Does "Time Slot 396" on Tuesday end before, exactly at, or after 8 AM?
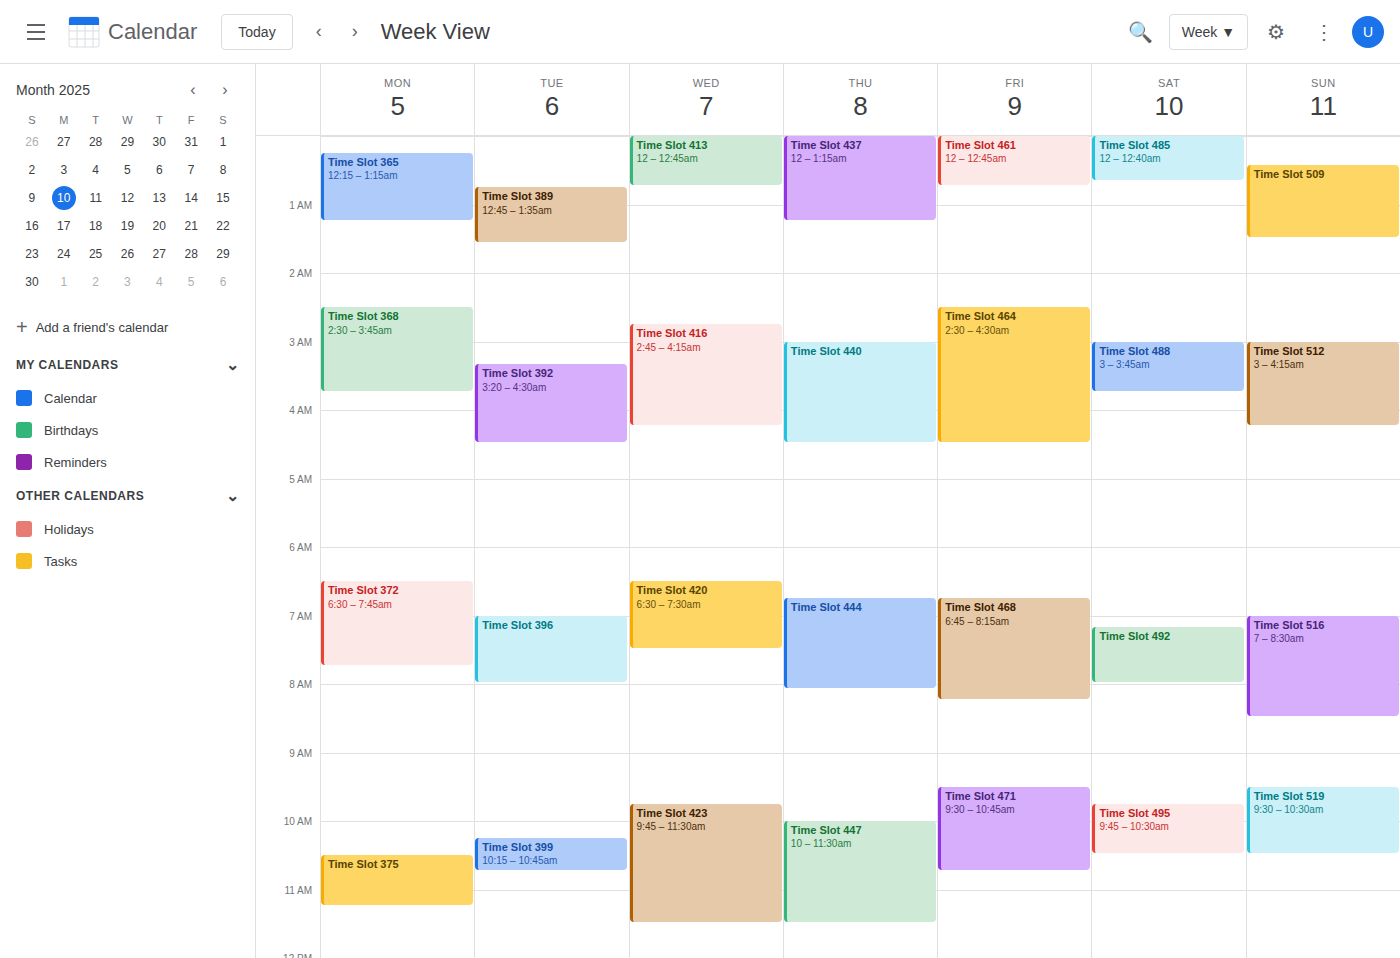
8:00 AM -- exactly at 8 AM, on the 8 AM line.